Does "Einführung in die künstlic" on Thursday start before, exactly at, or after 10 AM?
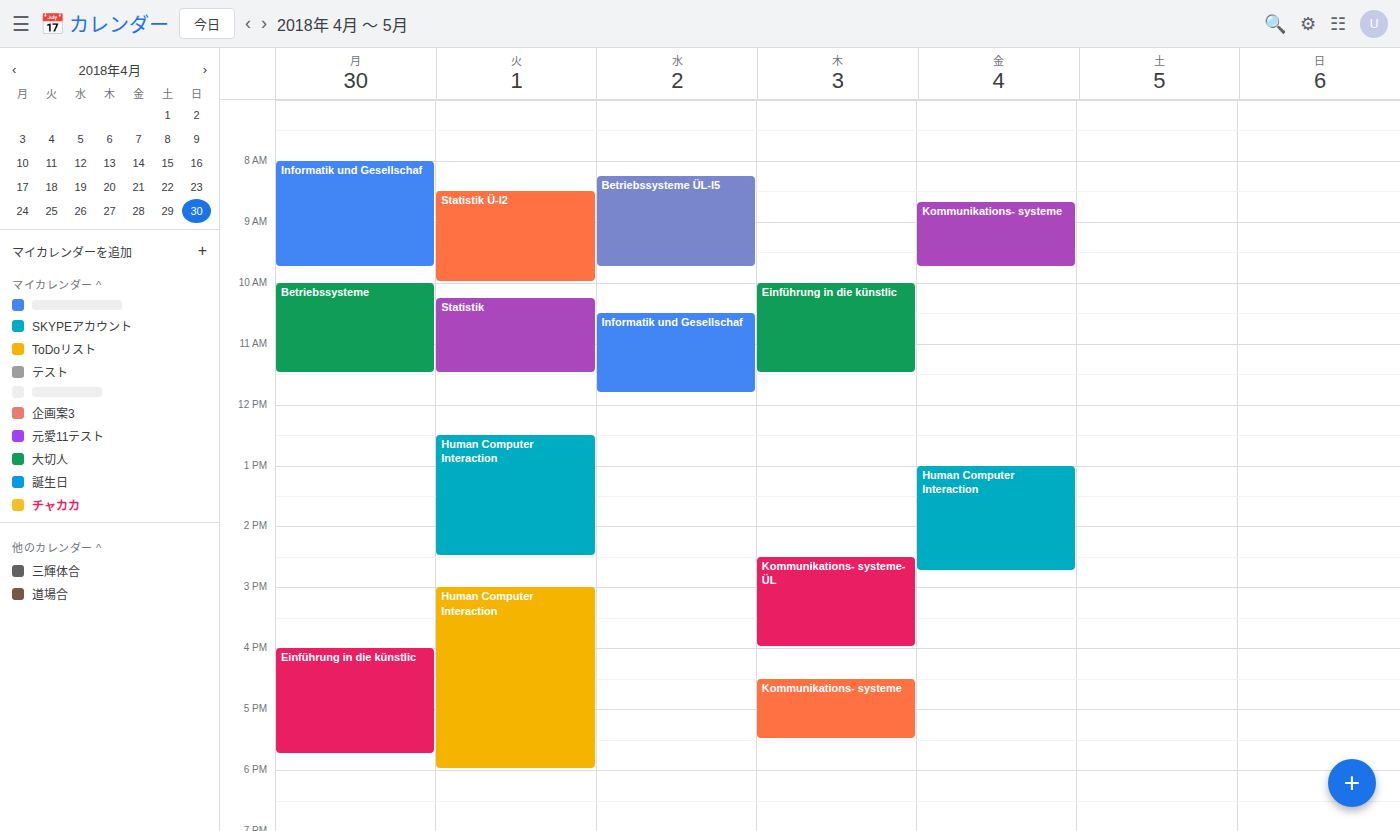
10:00 AM -- exactly at 10 AM, on the 10 AM line.